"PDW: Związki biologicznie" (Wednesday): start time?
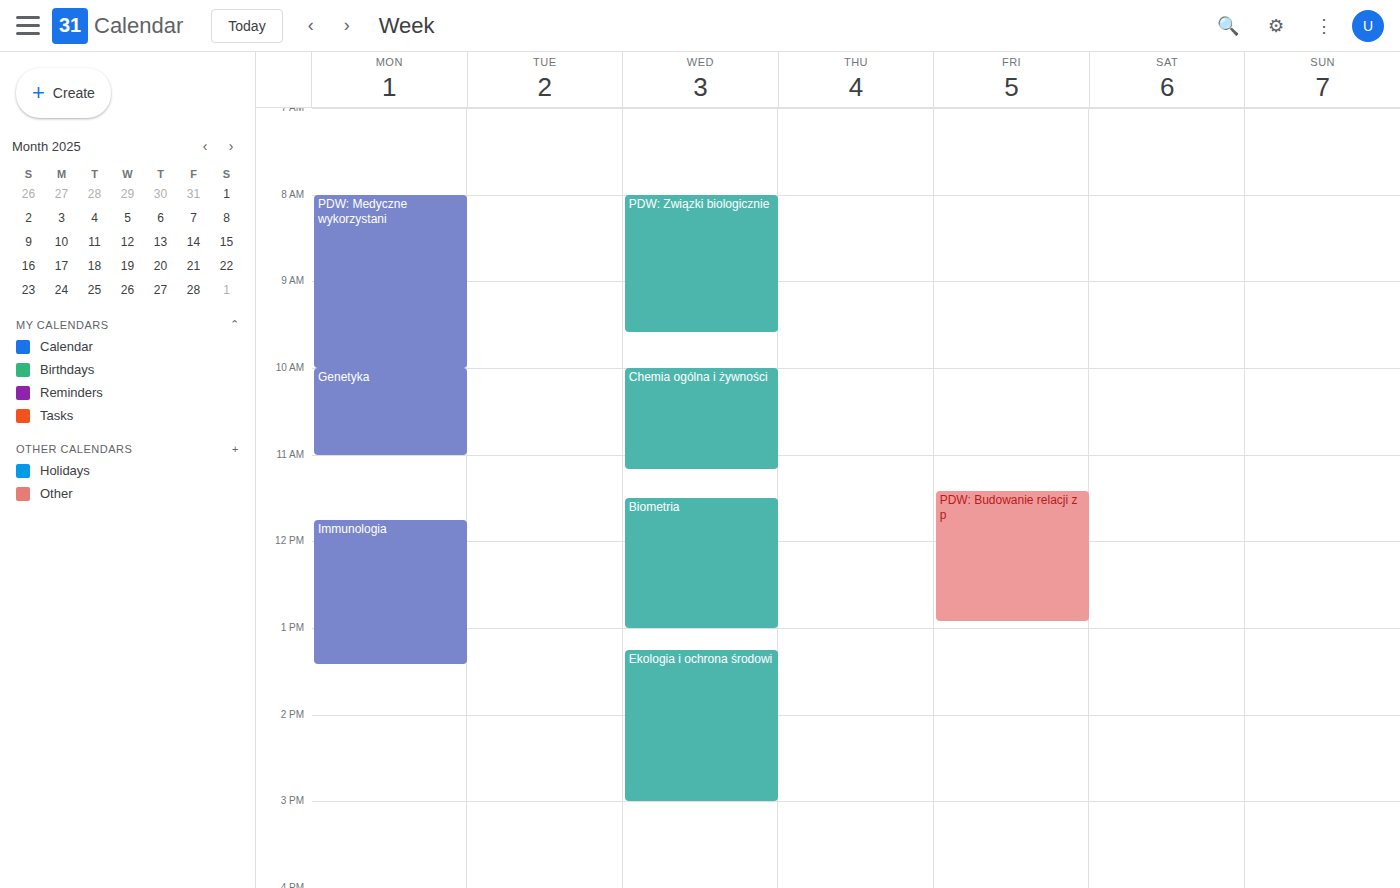
8:00 AM